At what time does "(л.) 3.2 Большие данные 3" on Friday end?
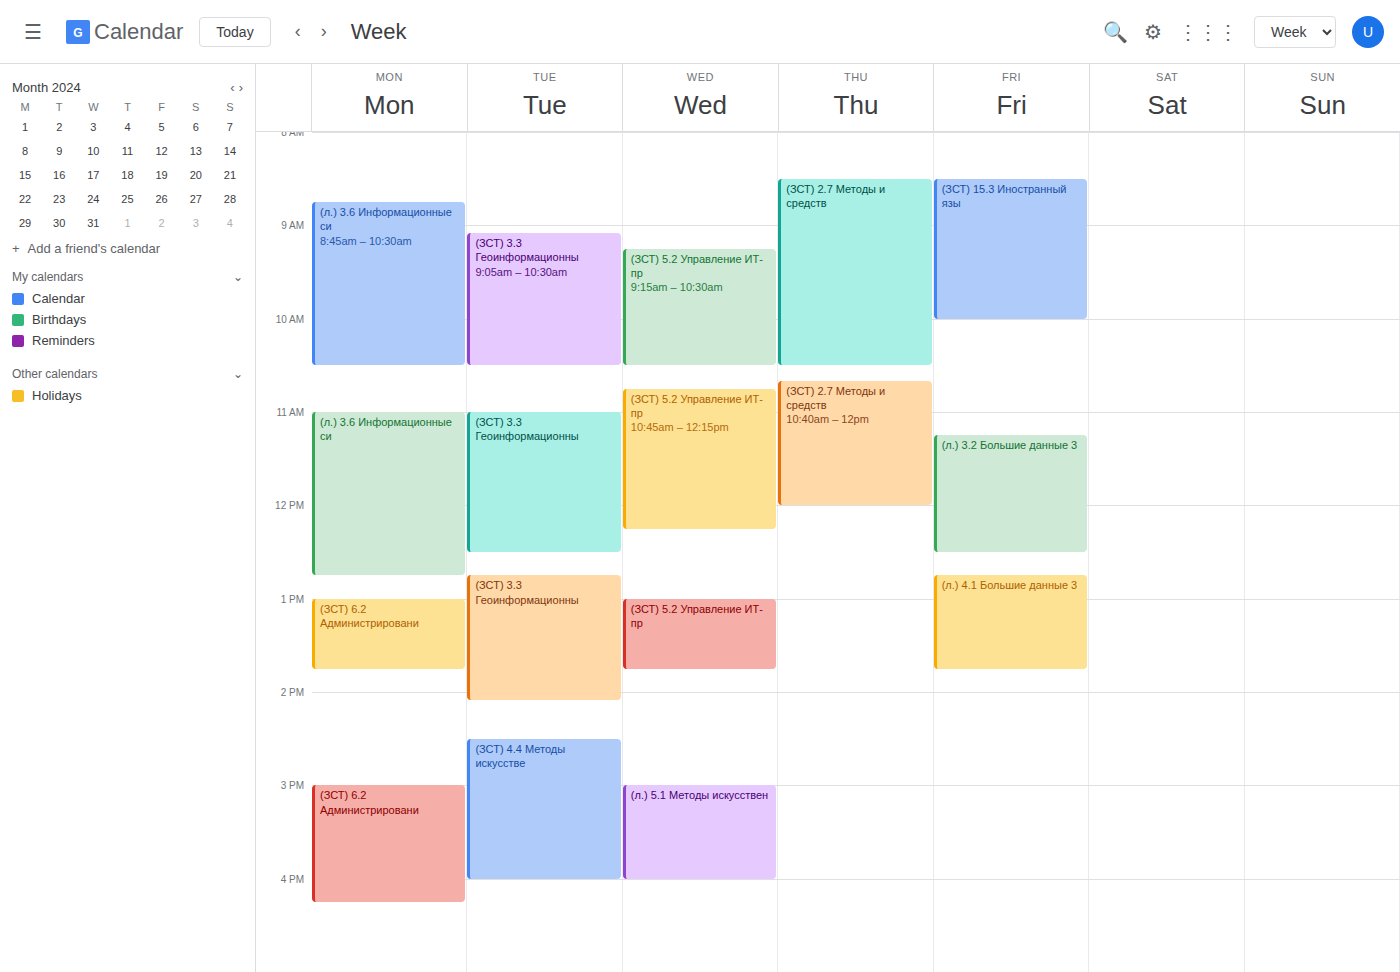
12:30 PM